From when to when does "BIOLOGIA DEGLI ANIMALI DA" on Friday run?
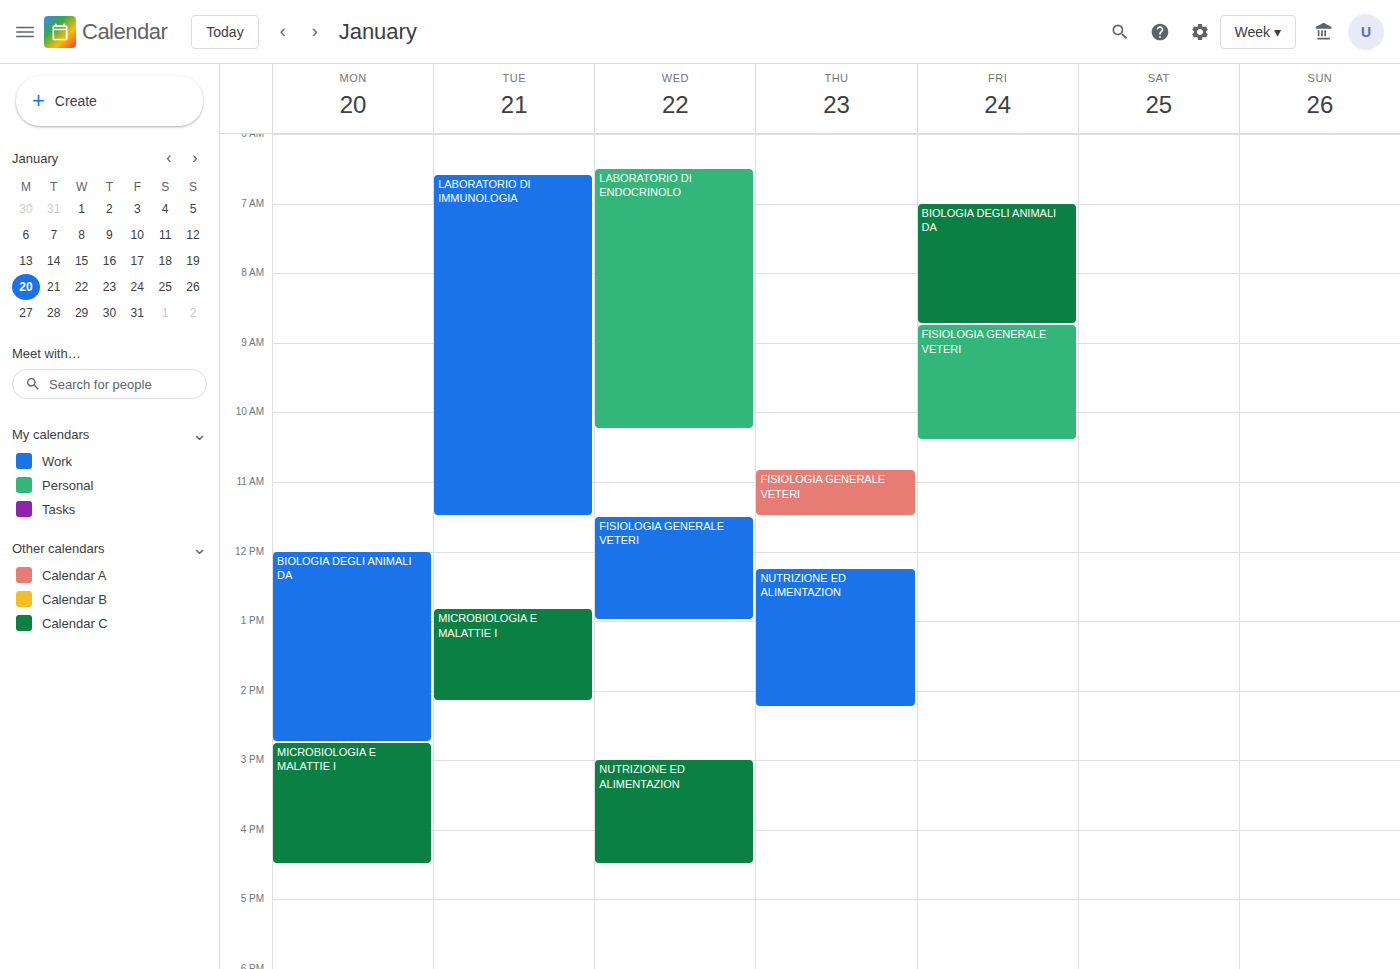
7:00 AM to 8:45 AM